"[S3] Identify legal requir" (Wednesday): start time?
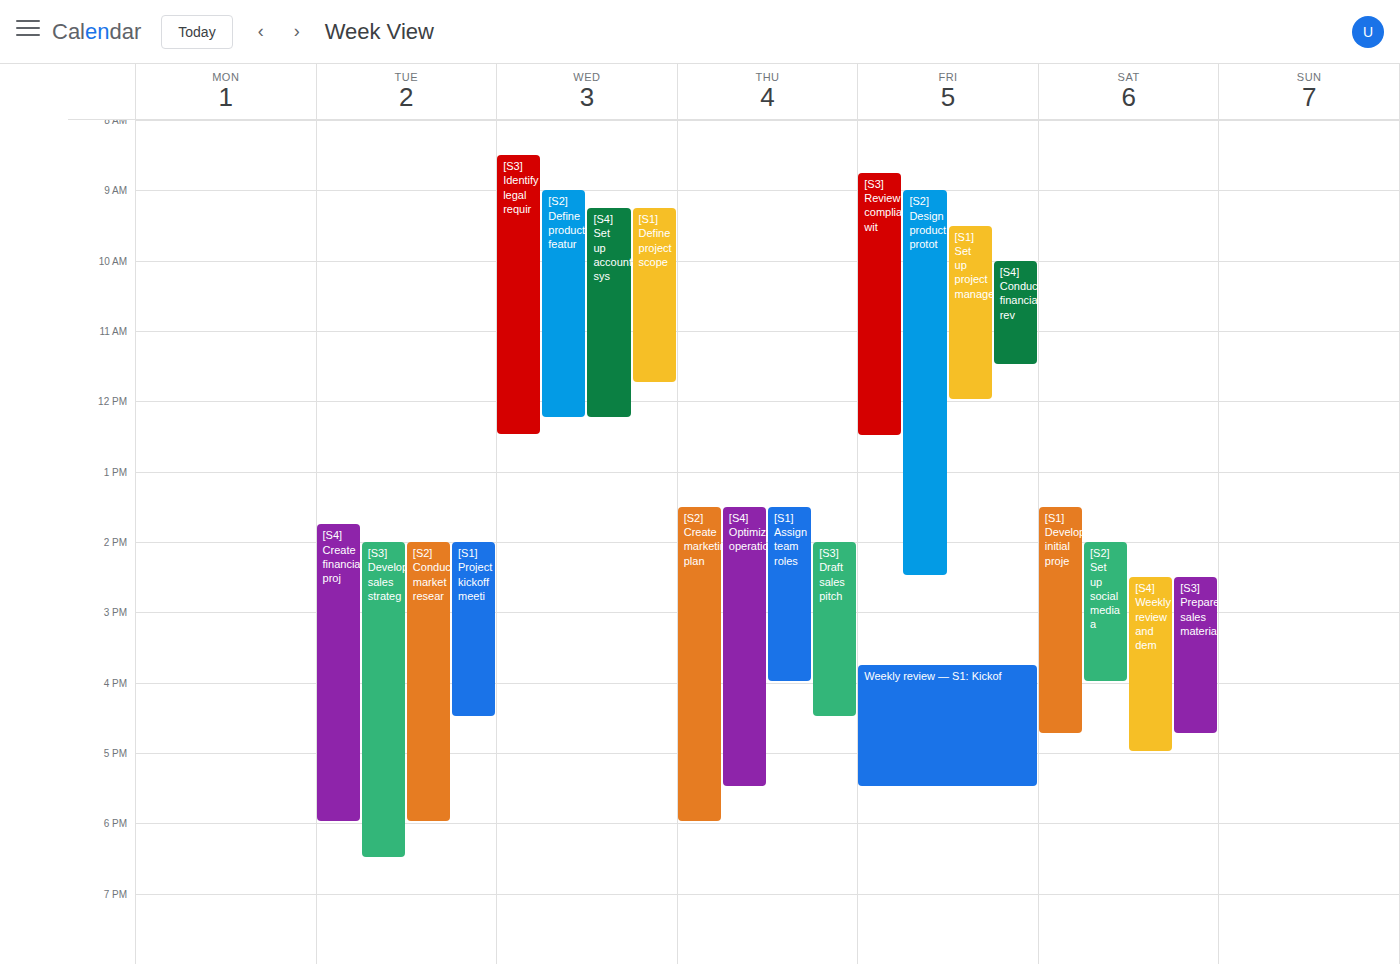
8:30 AM